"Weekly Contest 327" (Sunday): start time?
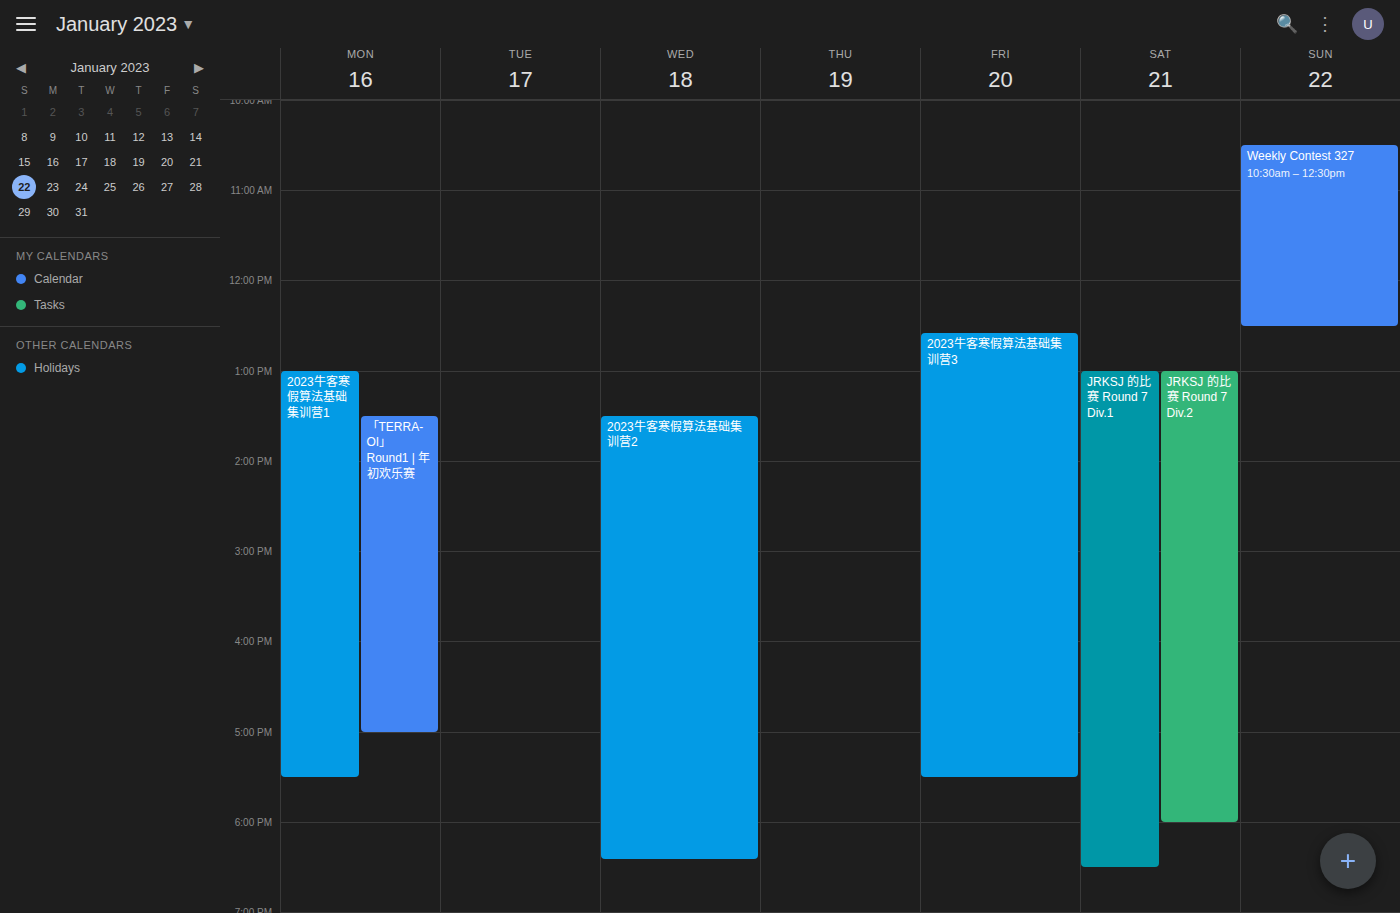
10:30 AM